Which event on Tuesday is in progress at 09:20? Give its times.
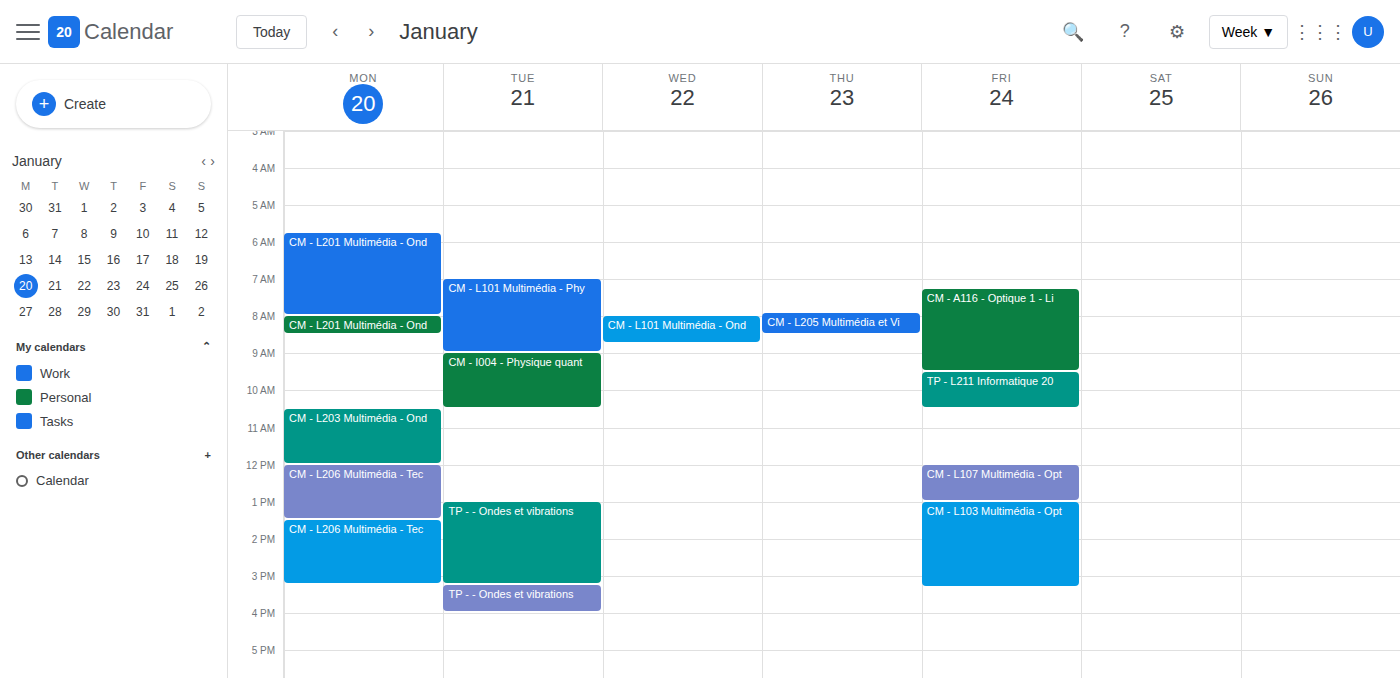
"CM - I004 - Physique quant", 09:00 to 10:30